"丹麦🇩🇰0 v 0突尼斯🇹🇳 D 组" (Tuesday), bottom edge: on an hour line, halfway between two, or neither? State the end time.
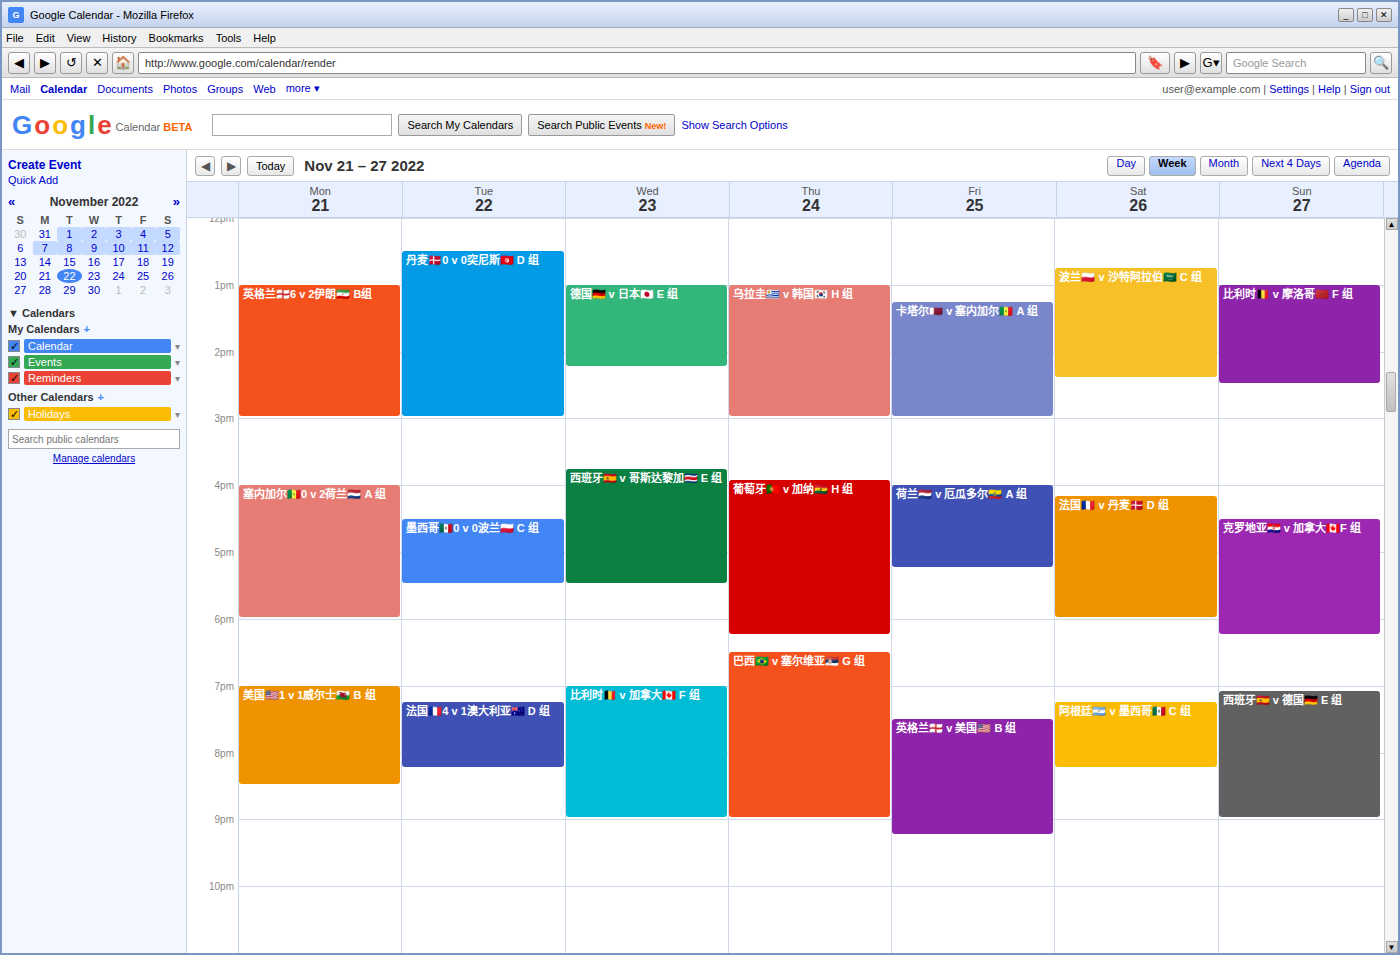
3:00 PM -- exactly on the 3 PM line.